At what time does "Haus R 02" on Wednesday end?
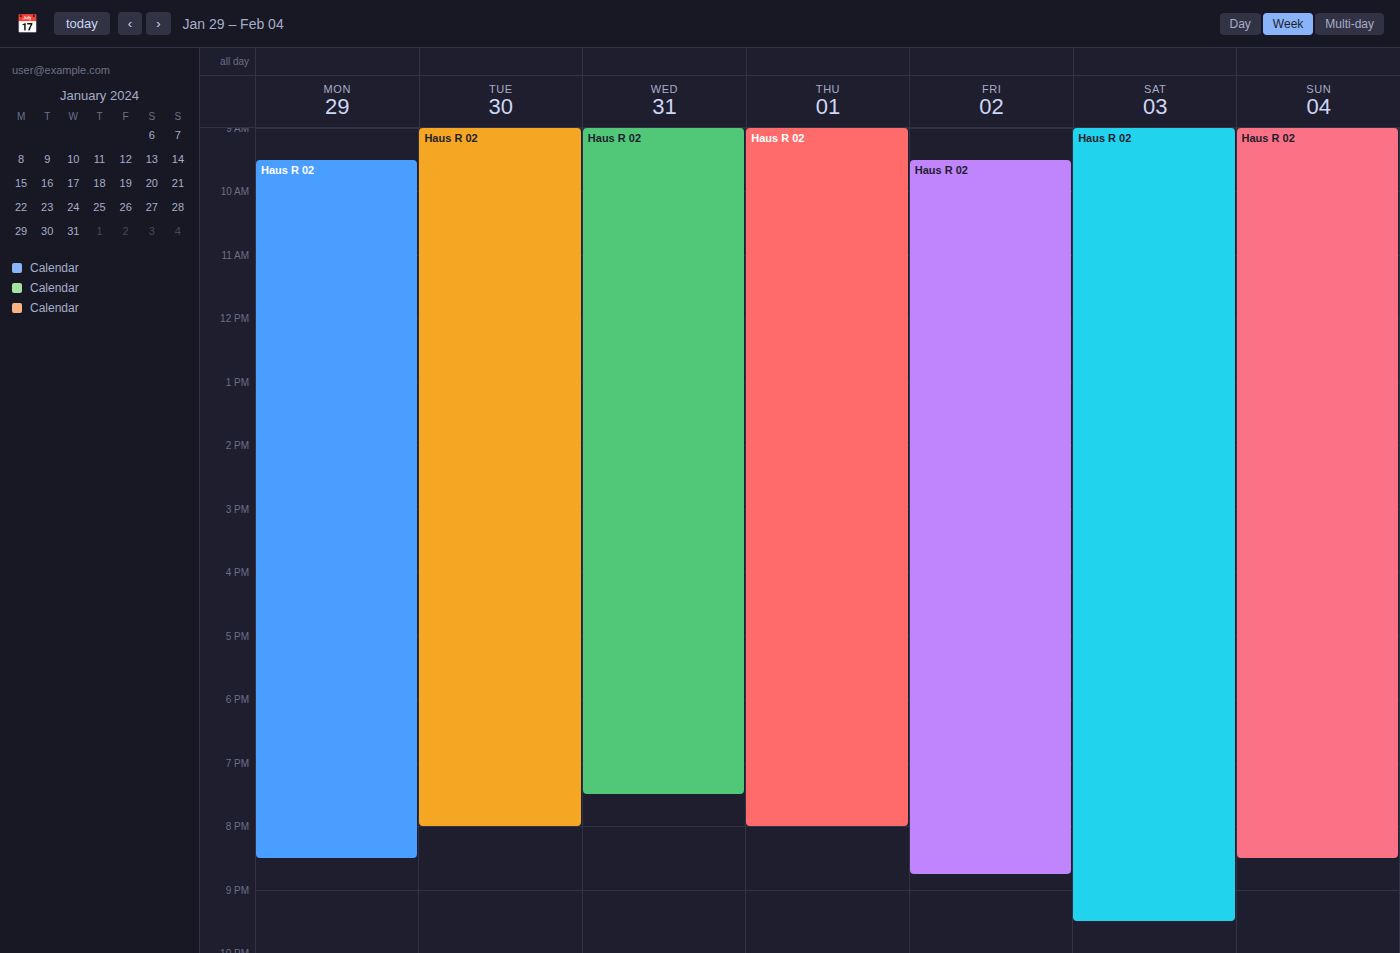
7:30 PM